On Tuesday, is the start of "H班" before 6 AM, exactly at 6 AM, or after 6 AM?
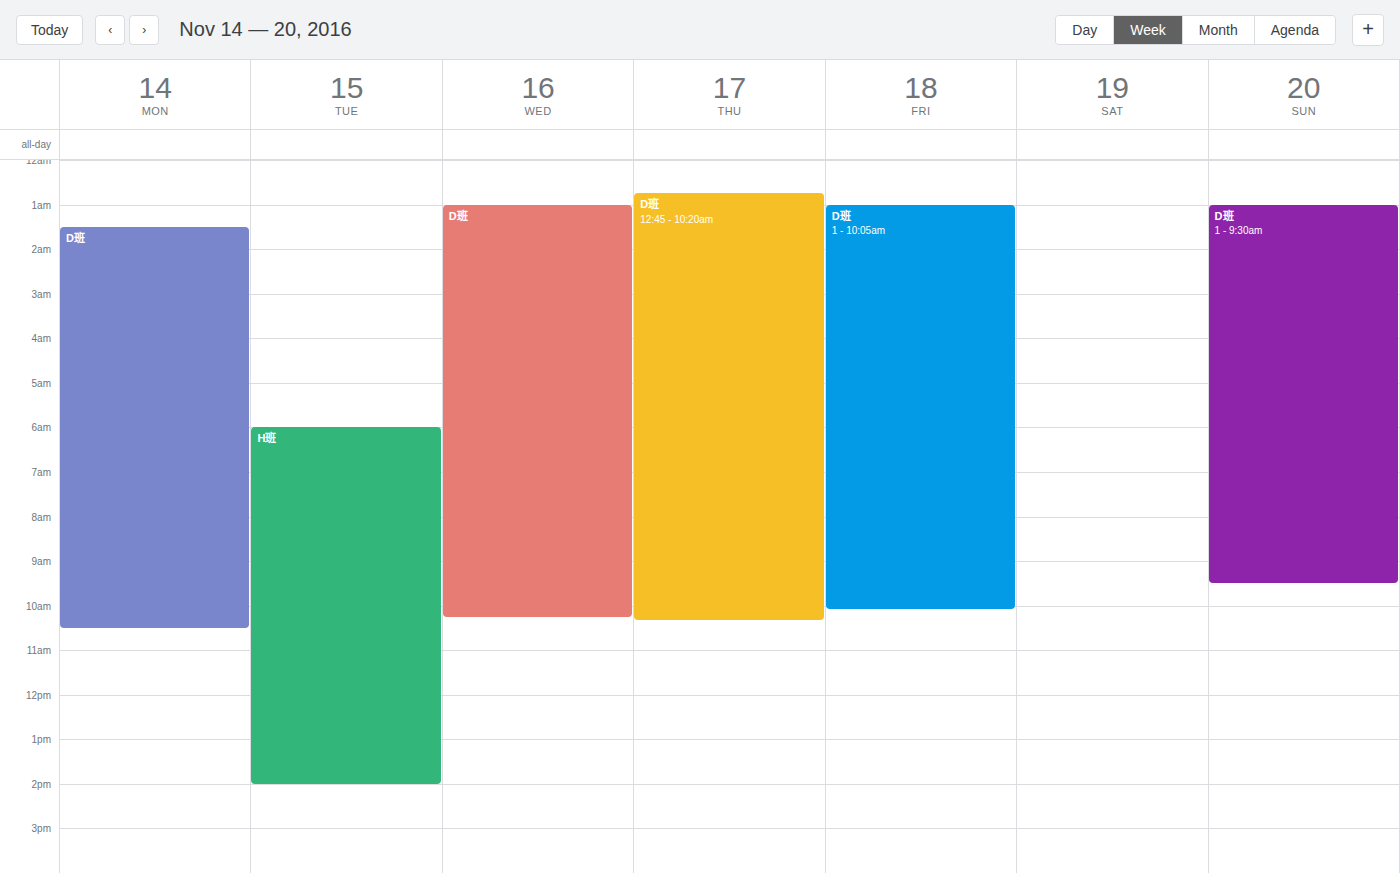
6:00 AM -- exactly at 6 AM, on the 6 AM line.